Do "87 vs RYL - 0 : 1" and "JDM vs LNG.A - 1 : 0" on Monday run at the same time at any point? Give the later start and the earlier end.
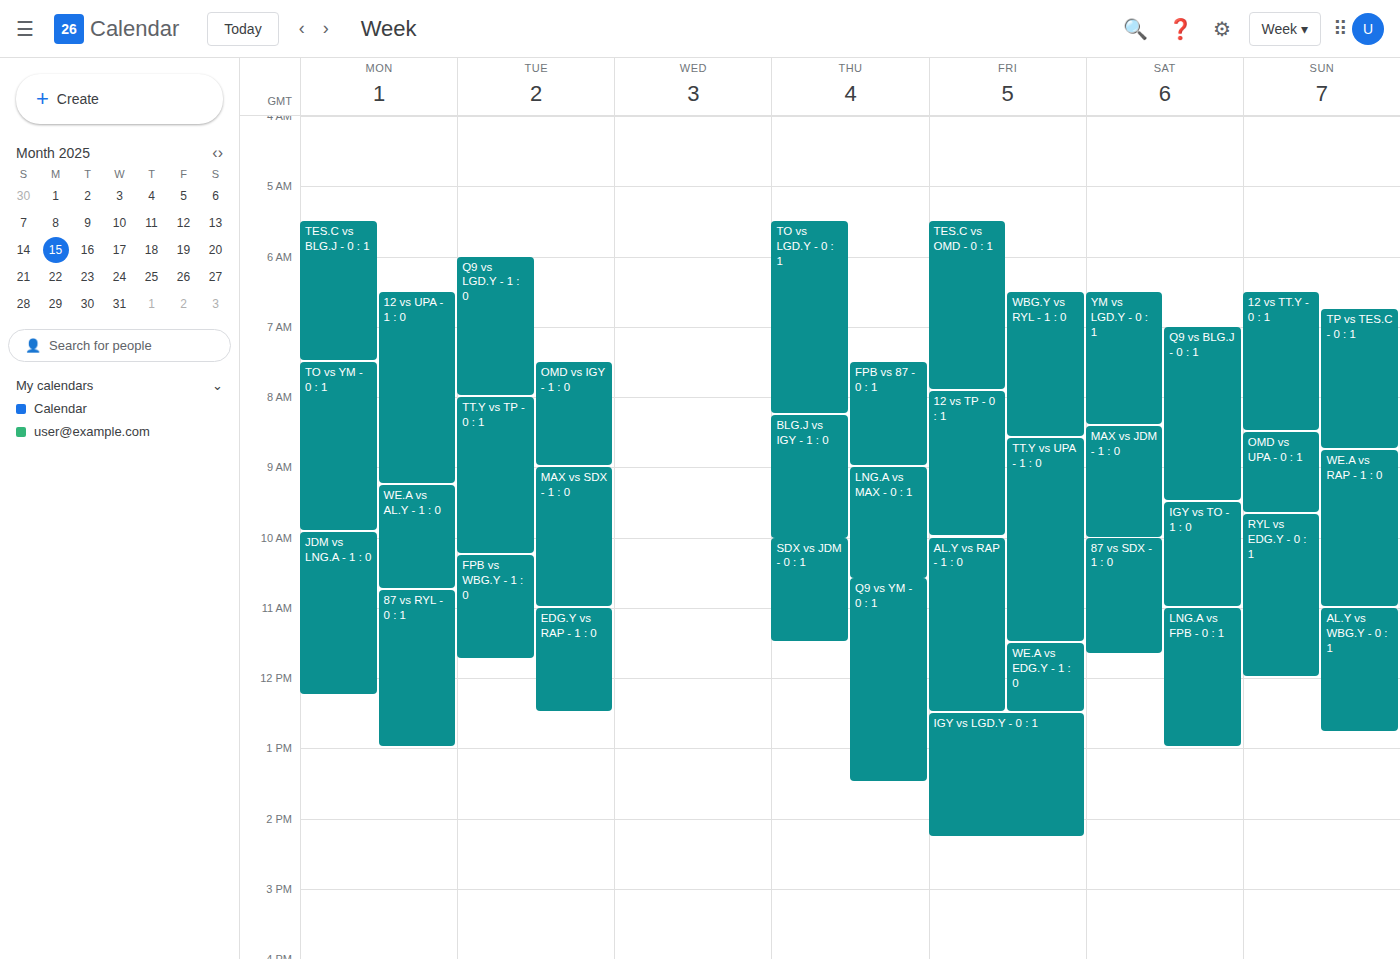
"87 vs RYL - 0 : 1" starts at 10:45 AM, before "JDM vs LNG.A - 1 : 0" ends at 12:15 PM -- they overlap.